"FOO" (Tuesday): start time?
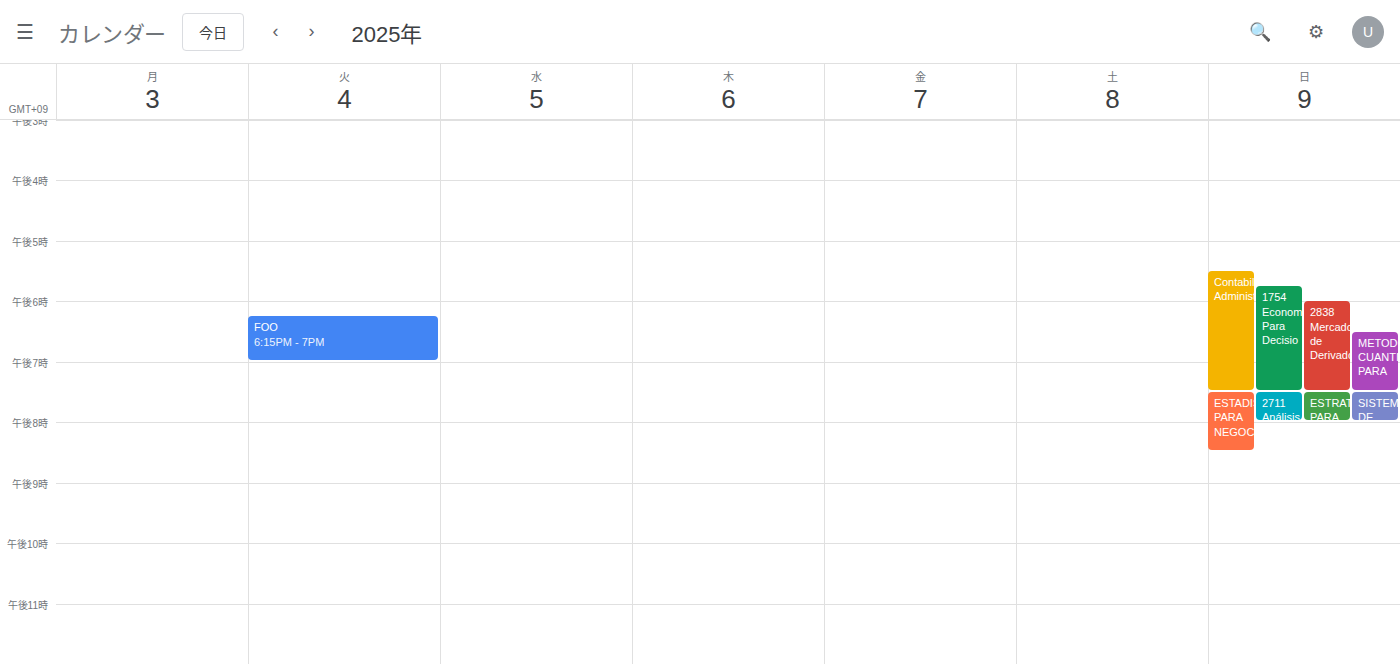
6:15 PM